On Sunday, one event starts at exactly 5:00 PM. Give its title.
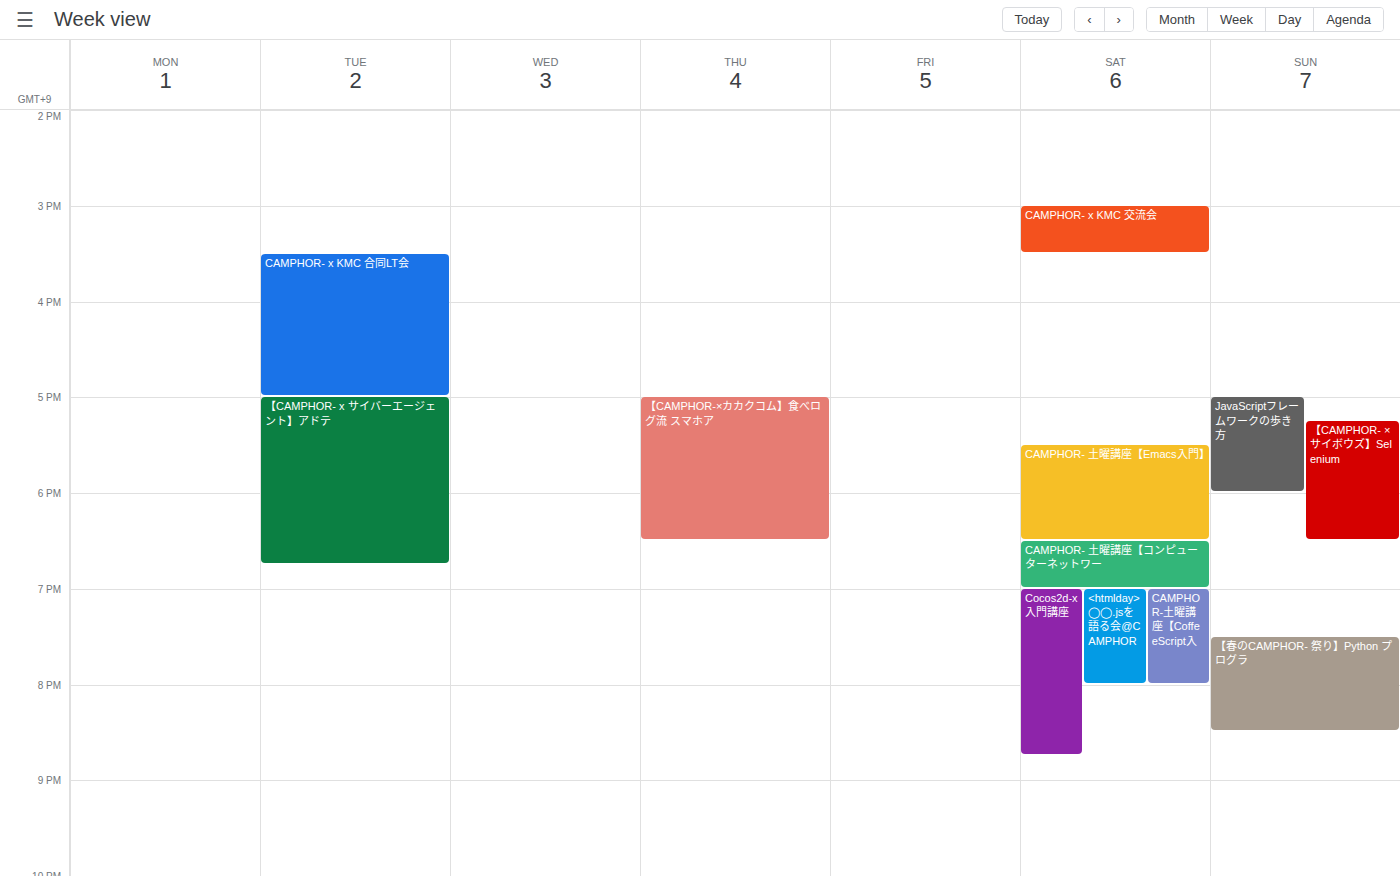
"JavaScriptフレームワークの歩き方"